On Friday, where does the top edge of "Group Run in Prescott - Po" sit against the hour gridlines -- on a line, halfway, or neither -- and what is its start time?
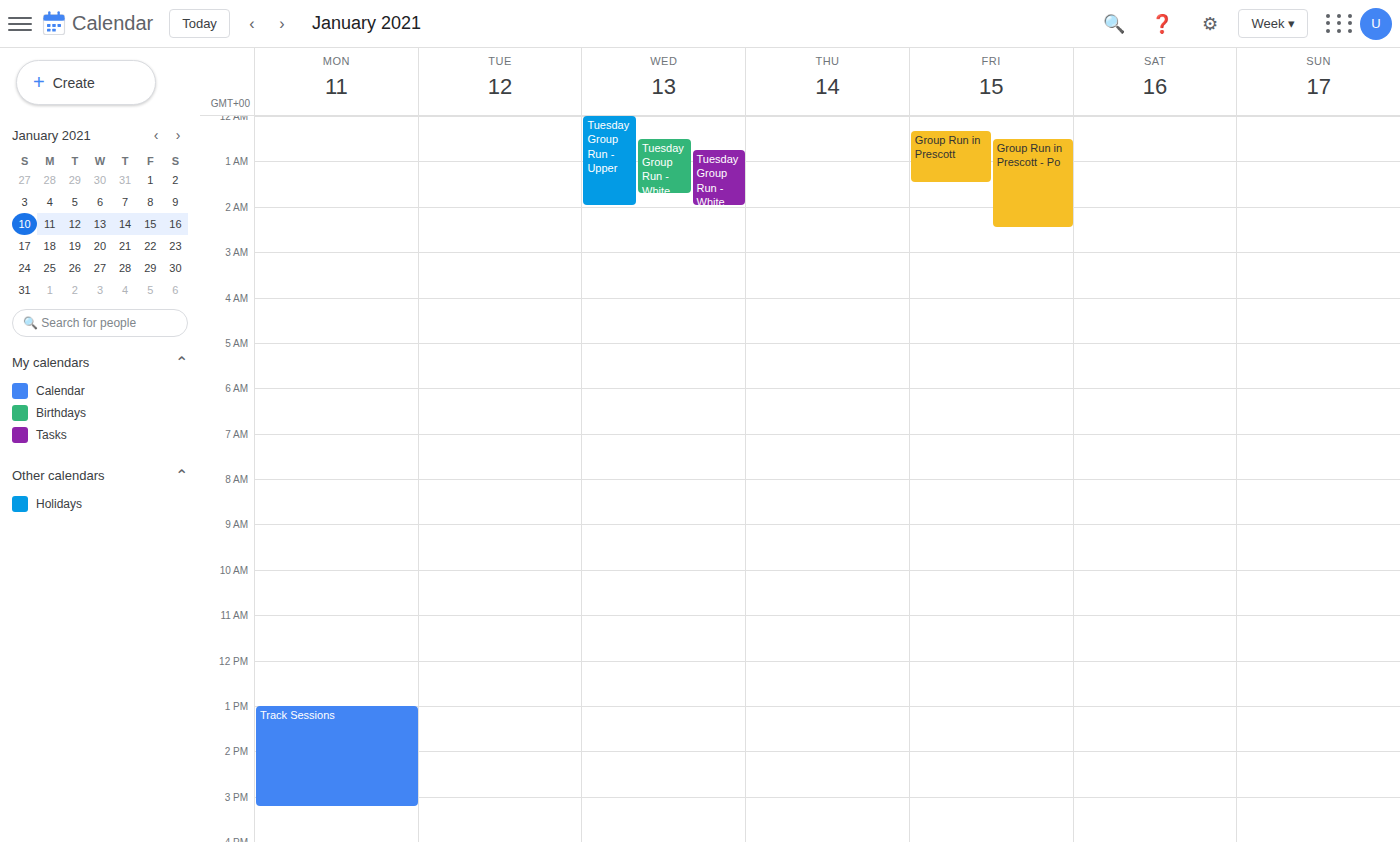
12:30 AM -- halfway between the 12 AM and 1 AM lines.